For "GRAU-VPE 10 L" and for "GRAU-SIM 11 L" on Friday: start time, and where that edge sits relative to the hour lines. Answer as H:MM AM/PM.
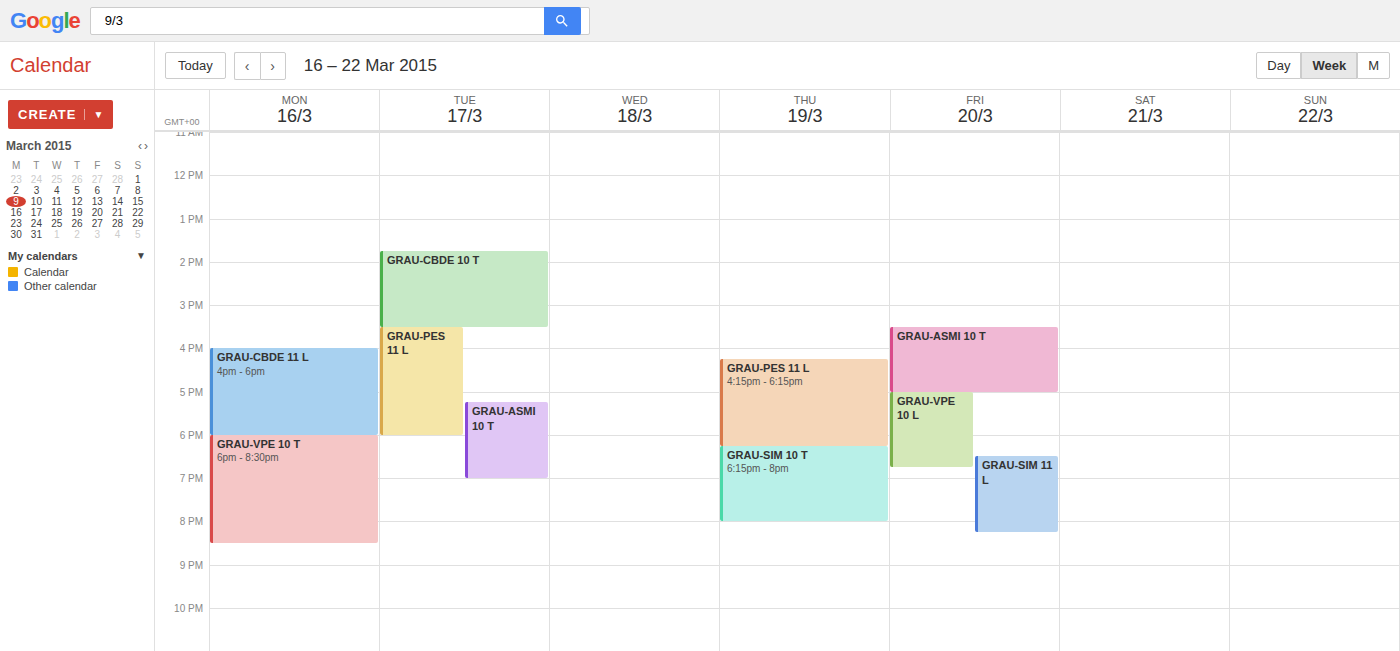
"GRAU-VPE 10 L": 5:00 PM, exactly on the 5 PM line. "GRAU-SIM 11 L": 6:30 PM, halfway between the 6 PM and 7 PM lines.